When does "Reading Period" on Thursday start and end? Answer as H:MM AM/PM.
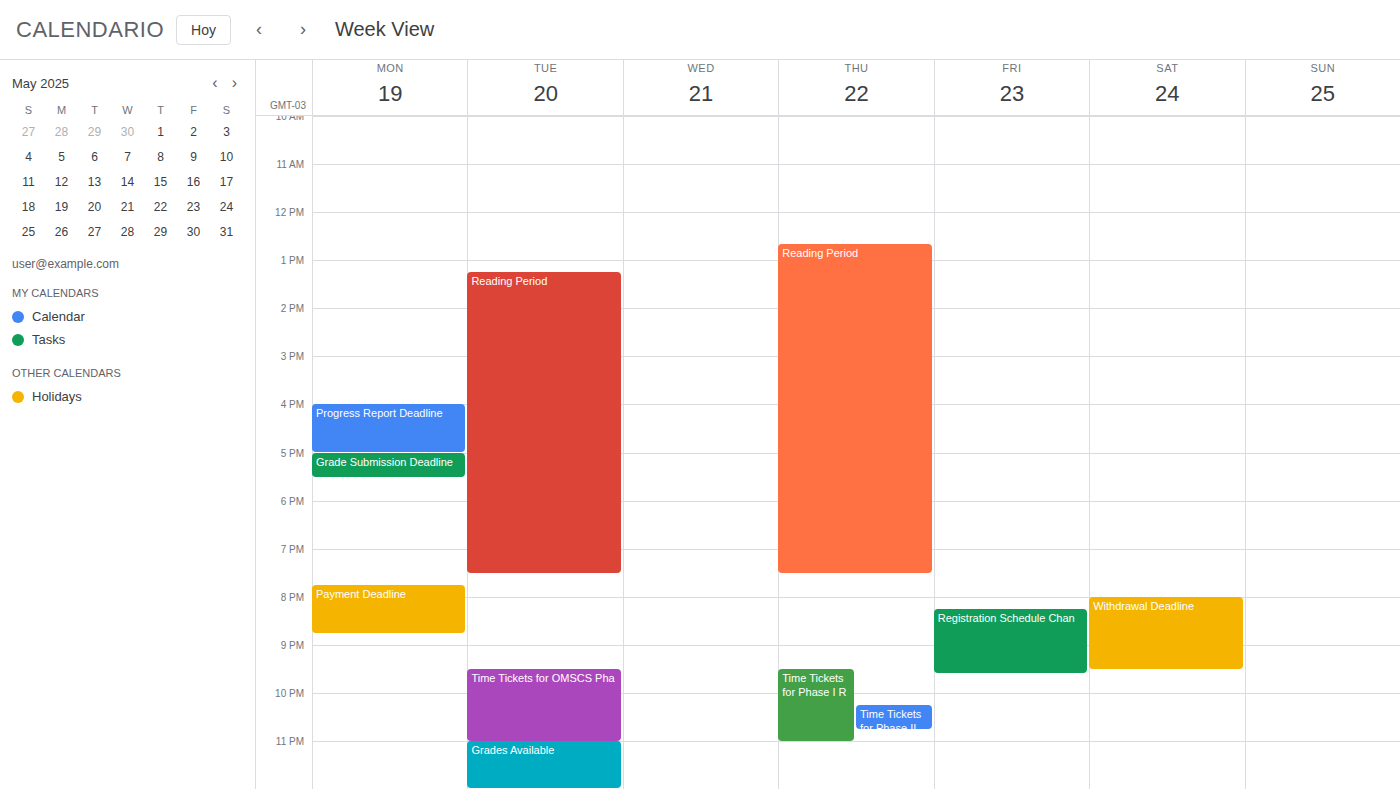
12:40 PM to 7:30 PM